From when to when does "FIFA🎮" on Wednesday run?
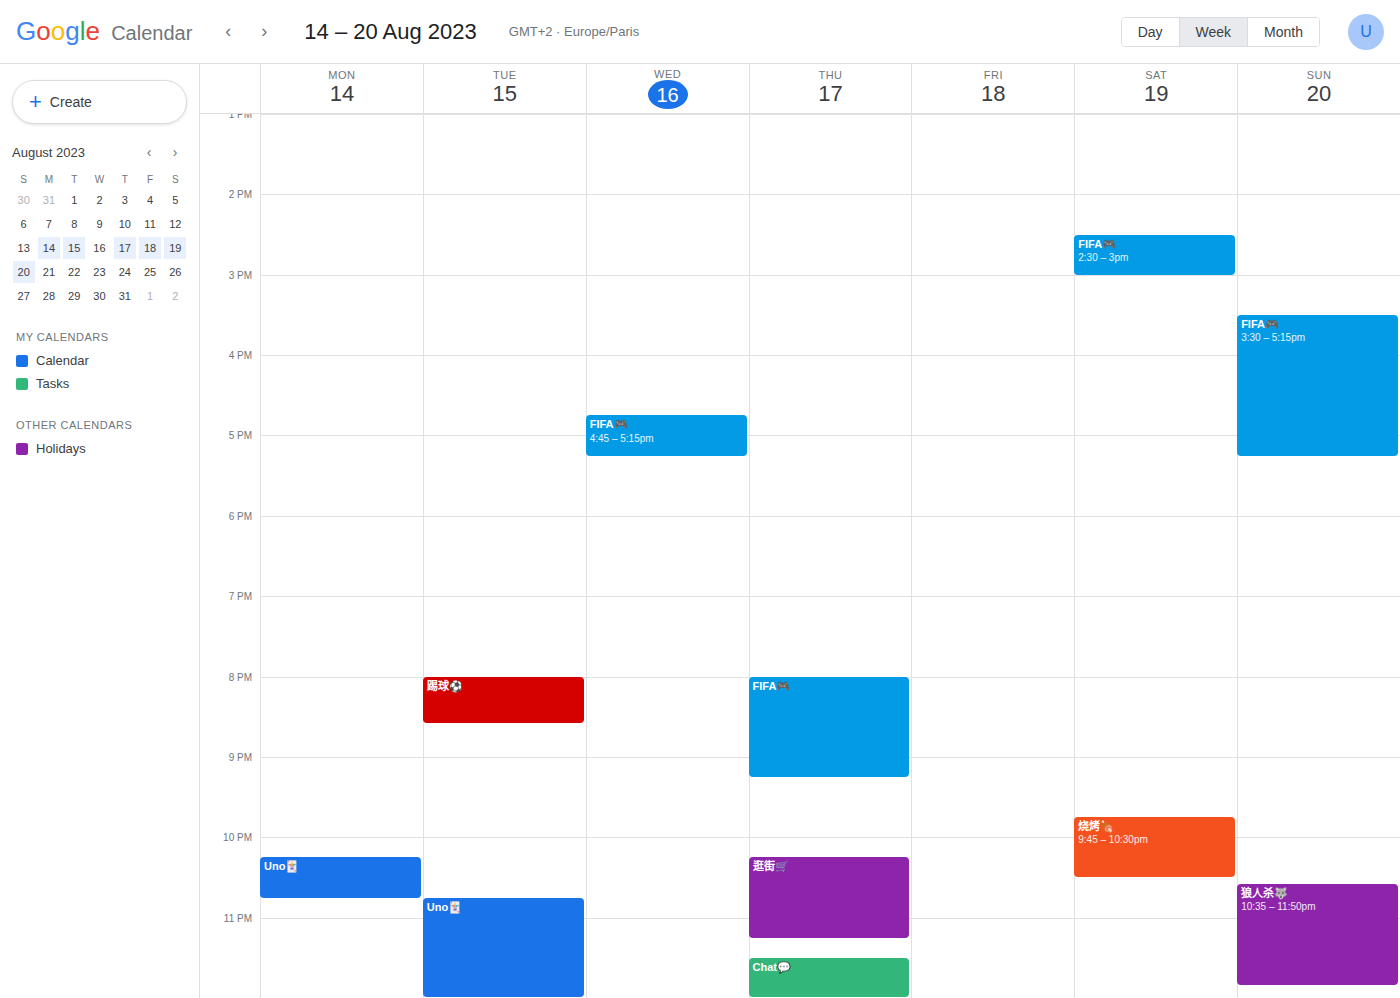
4:45 PM to 5:15 PM